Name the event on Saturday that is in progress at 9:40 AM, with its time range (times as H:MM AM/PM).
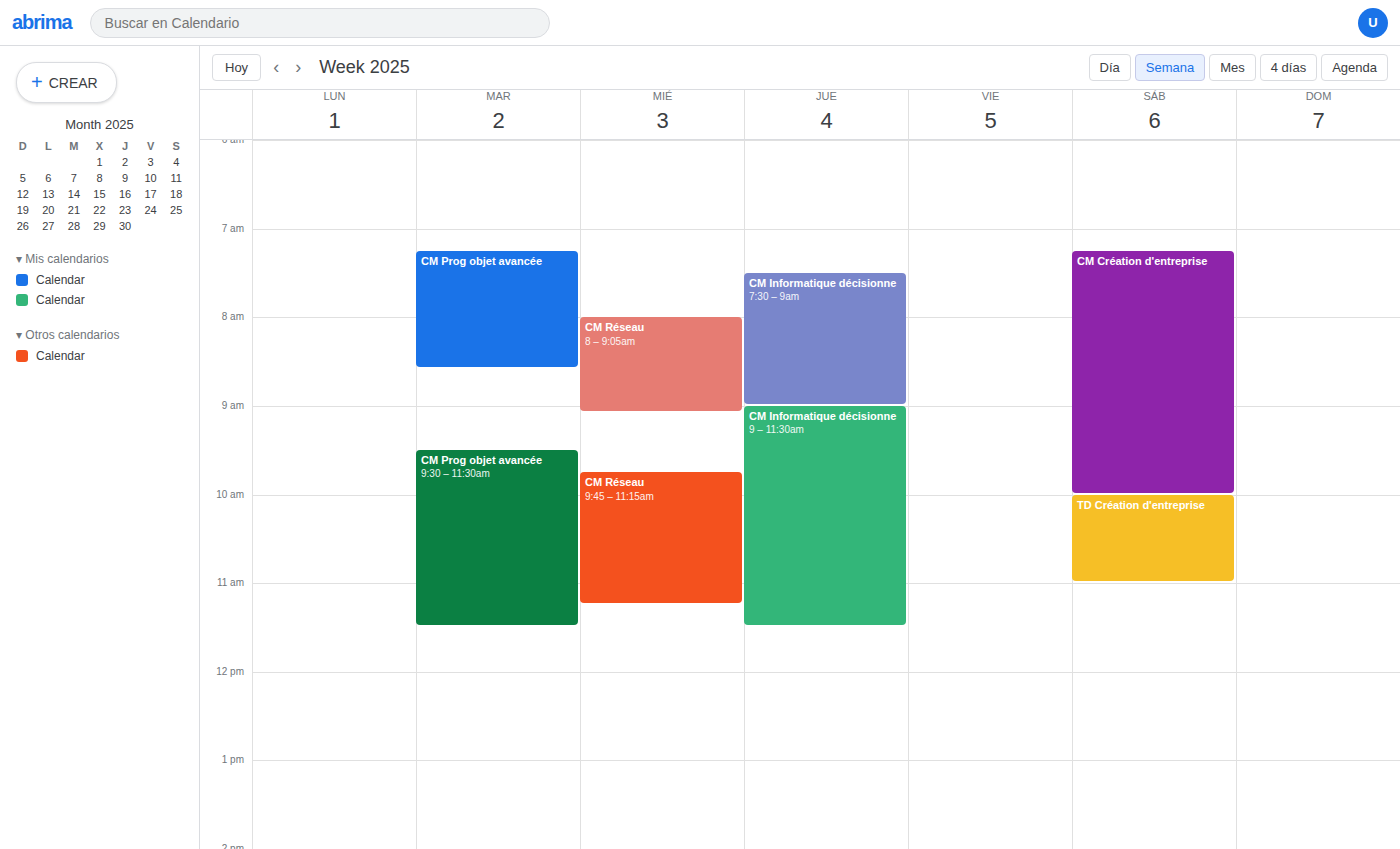
"CM Création d'entreprise", 7:15 AM to 10:00 AM